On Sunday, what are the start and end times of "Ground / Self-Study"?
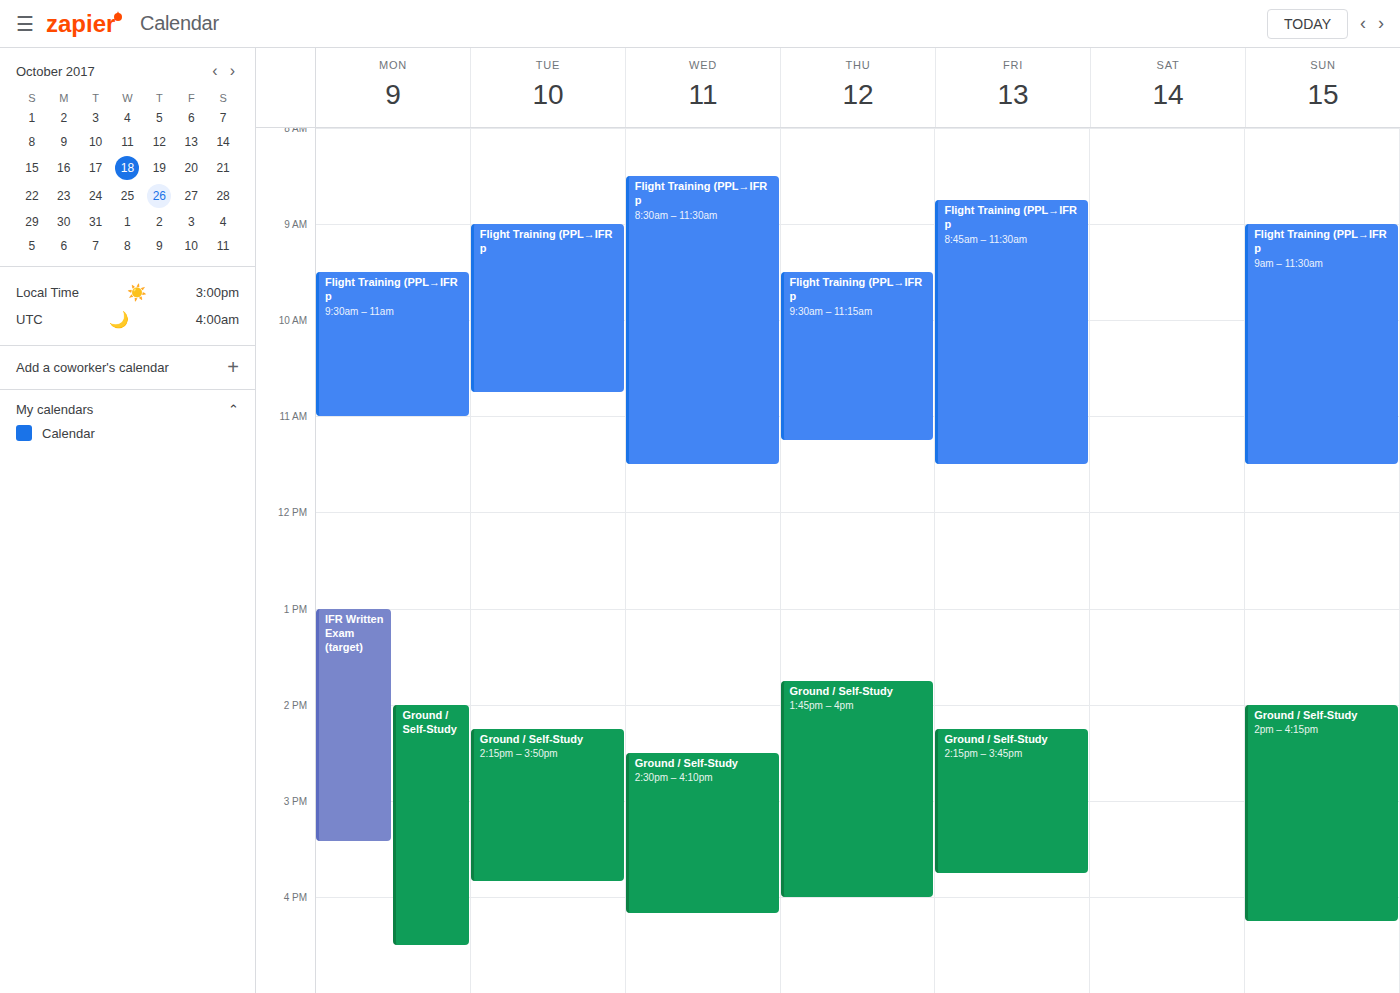
14:00 to 16:15